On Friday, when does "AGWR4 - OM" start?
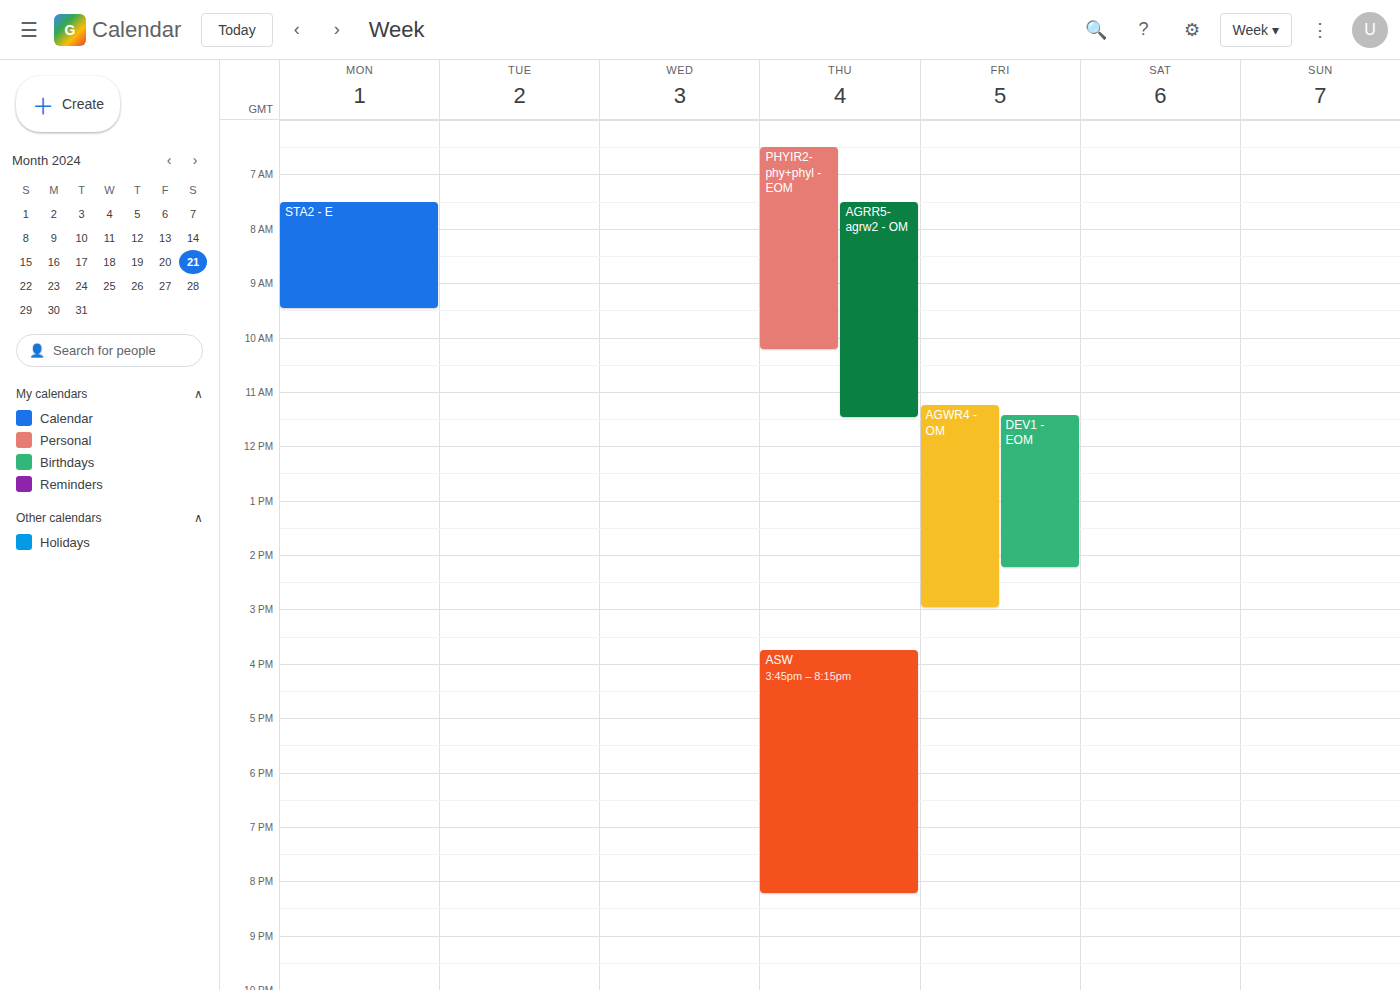
11:15 AM